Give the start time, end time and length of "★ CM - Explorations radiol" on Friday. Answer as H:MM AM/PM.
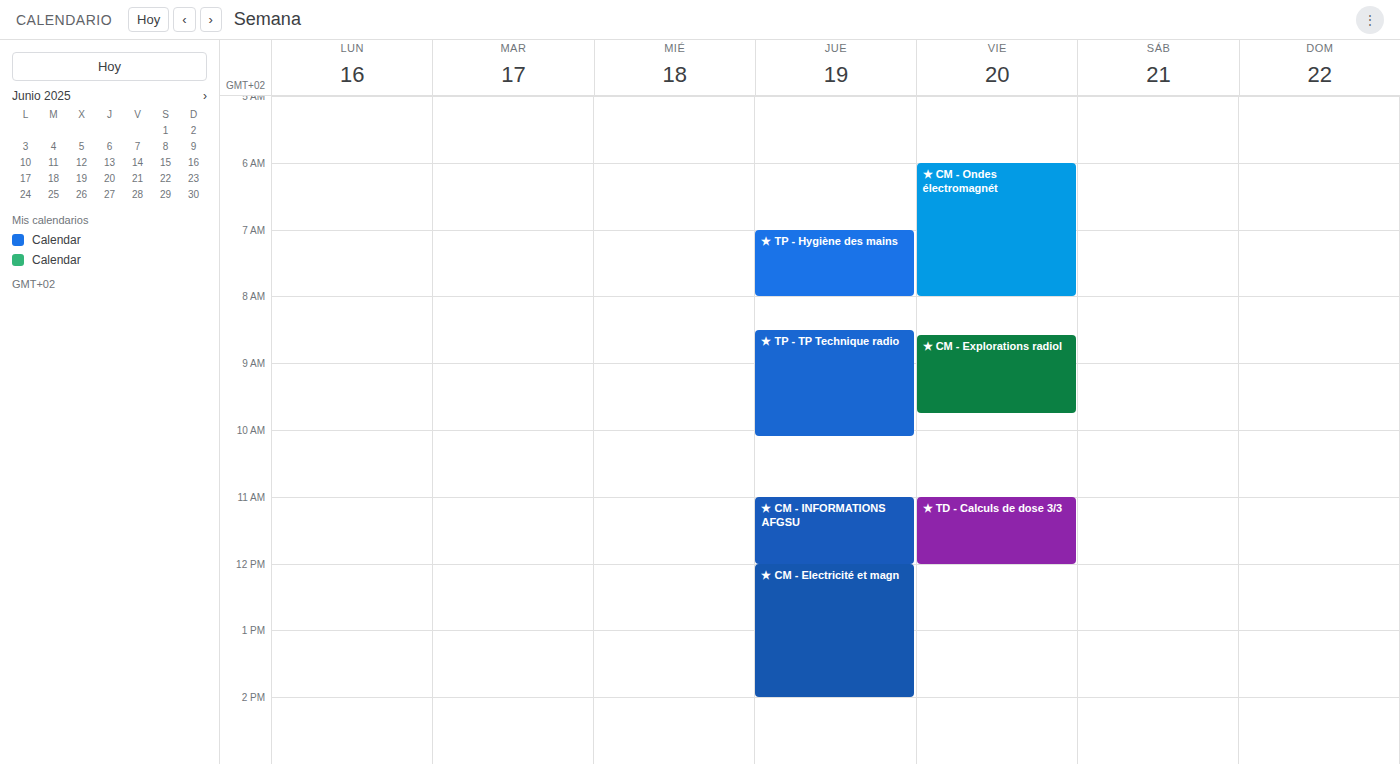
8:35 AM to 9:45 AM, 1 hour 10 minutes